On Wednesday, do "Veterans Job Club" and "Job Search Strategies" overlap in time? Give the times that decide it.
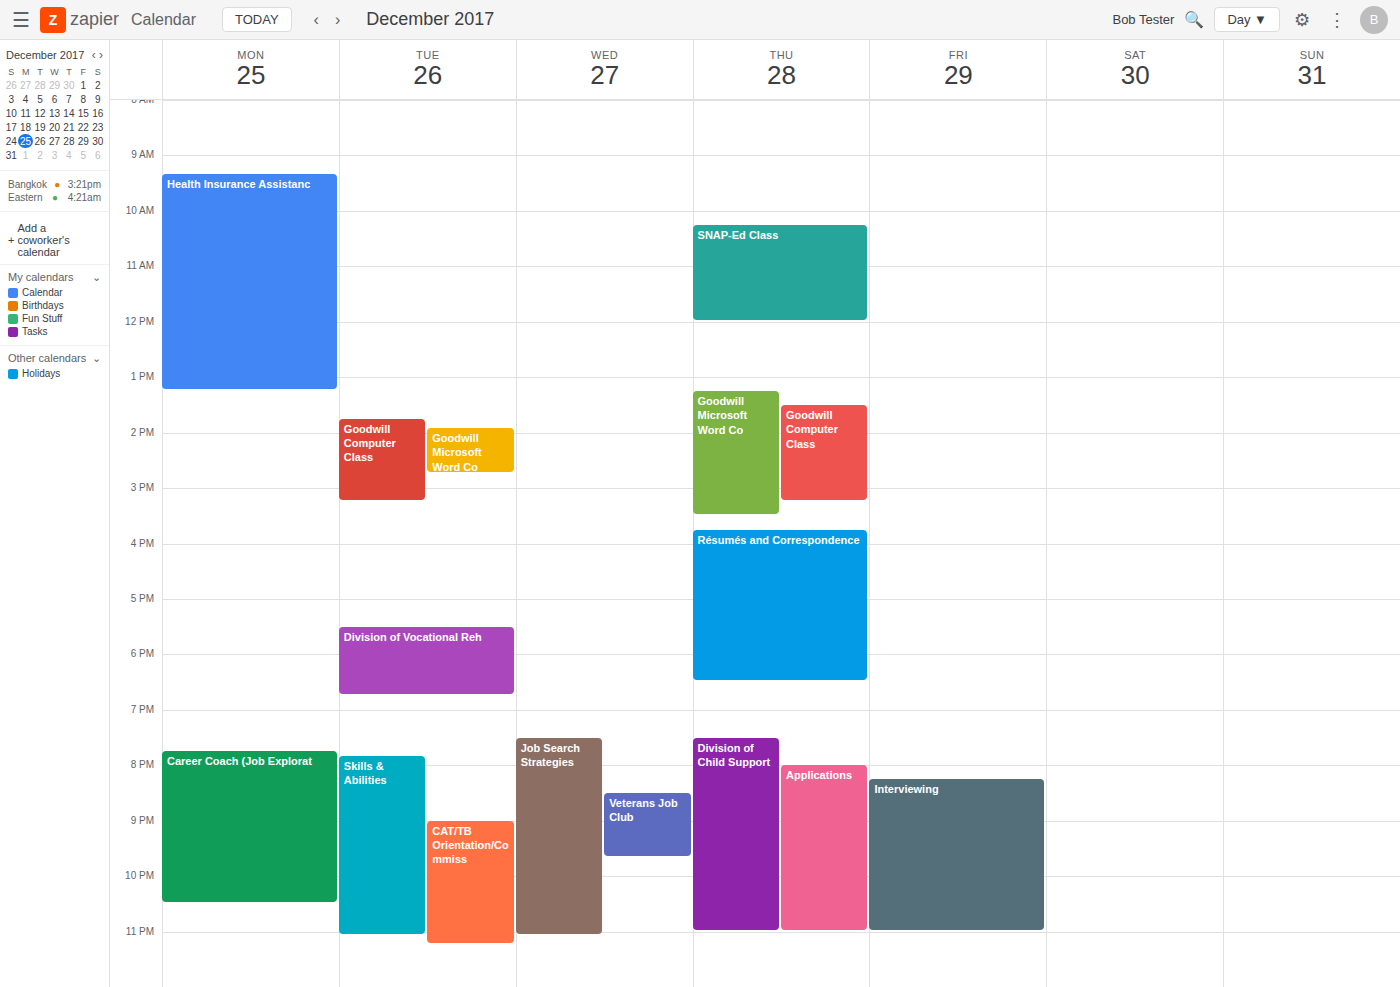
"Veterans Job Club" runs 8:30 PM to 9:40 PM, inside "Job Search Strategies" -- they overlap.